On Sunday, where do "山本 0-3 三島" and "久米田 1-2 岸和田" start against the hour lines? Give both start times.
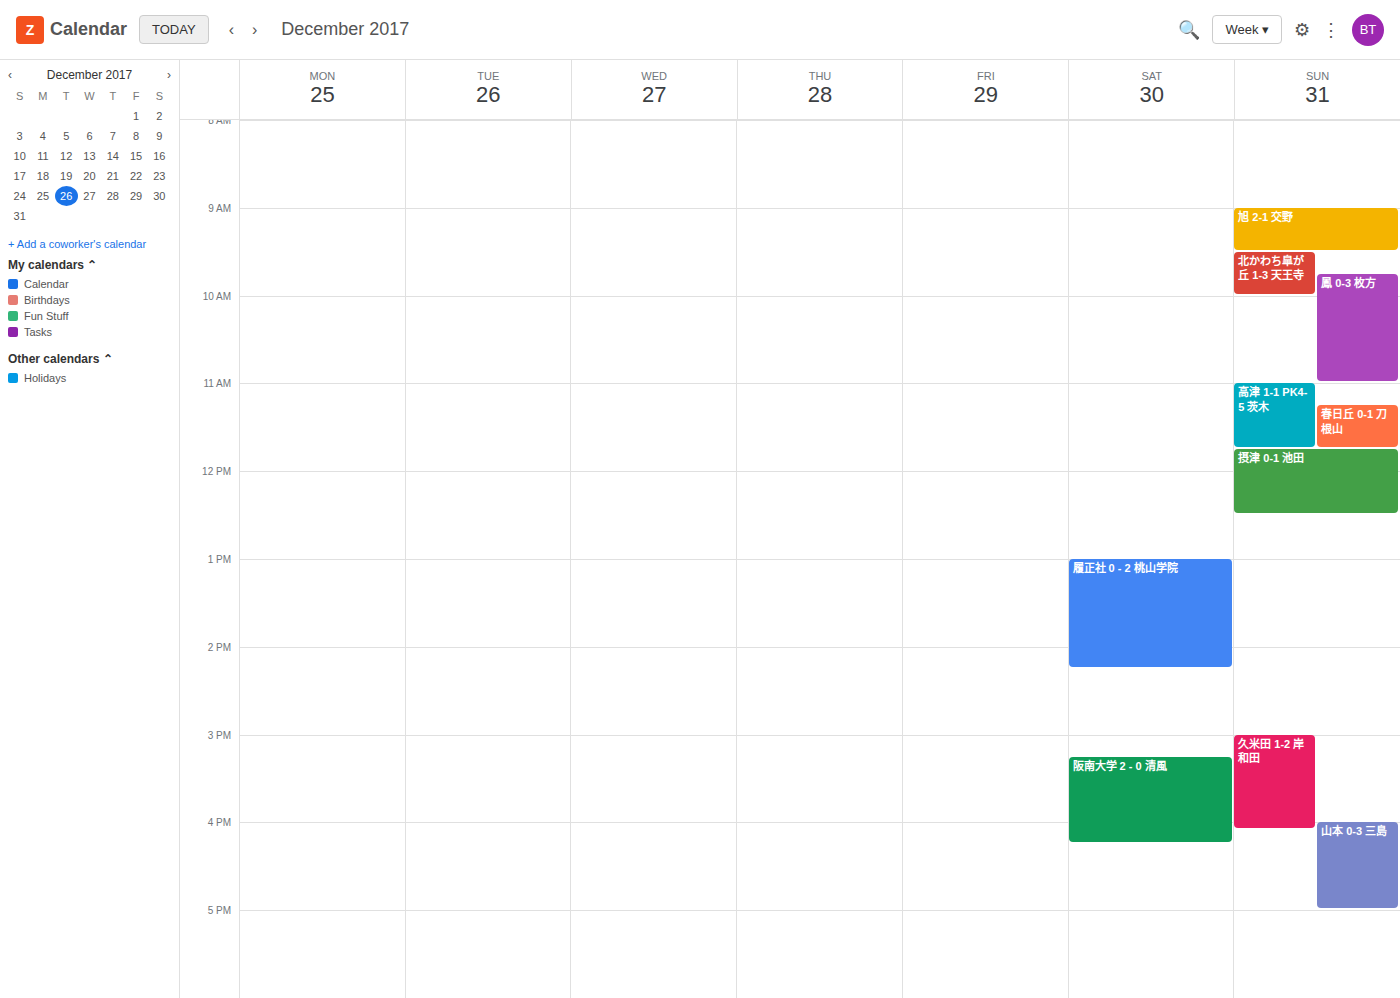
"山本 0-3 三島": 4:00 PM, exactly on the 4 PM line. "久米田 1-2 岸和田": 3:00 PM, exactly on the 3 PM line.